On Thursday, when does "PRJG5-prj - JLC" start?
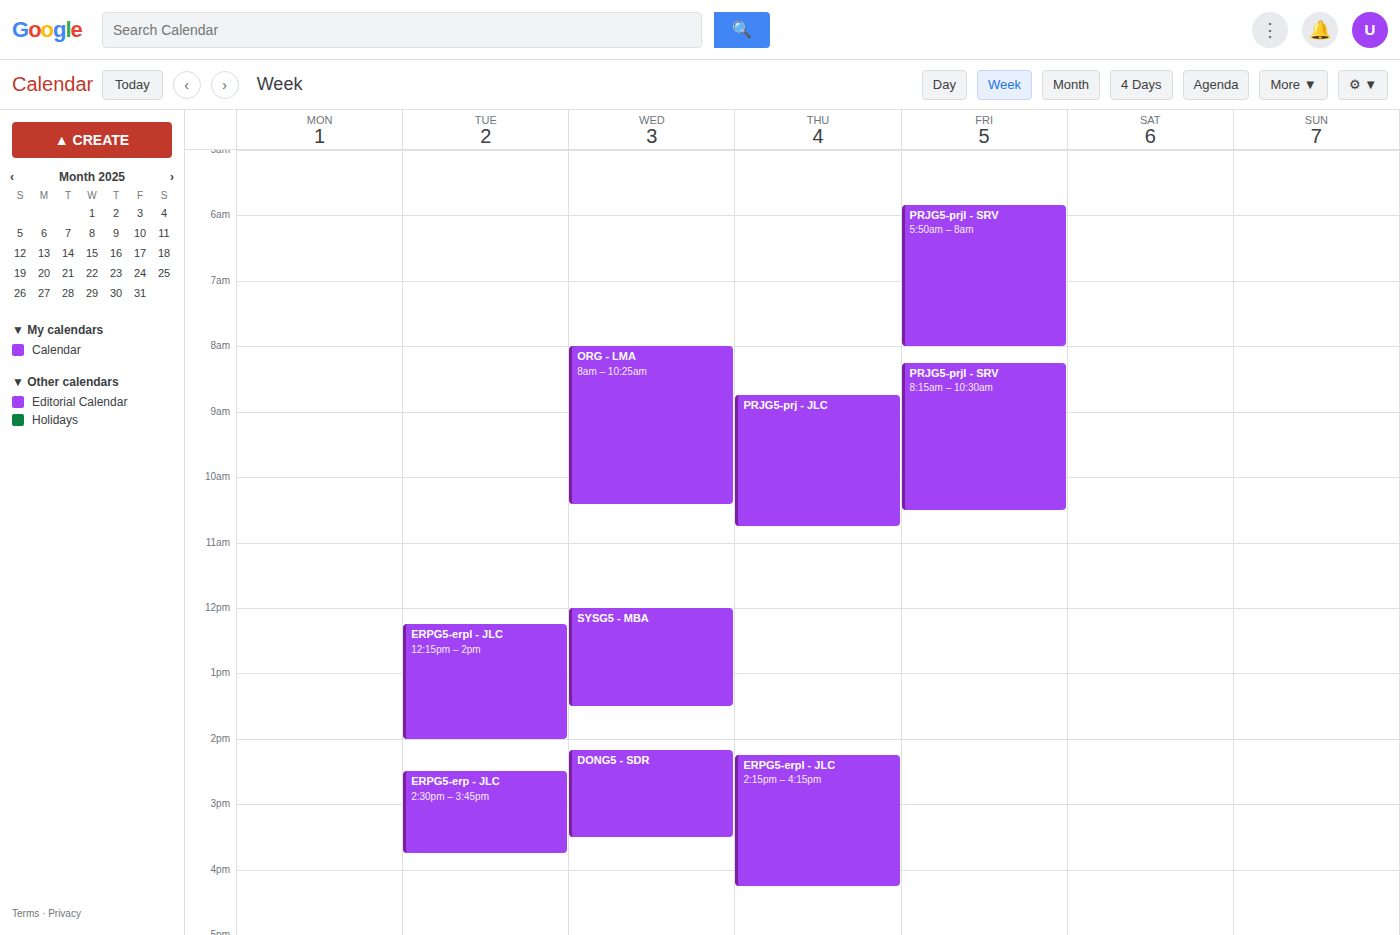
8:45 AM